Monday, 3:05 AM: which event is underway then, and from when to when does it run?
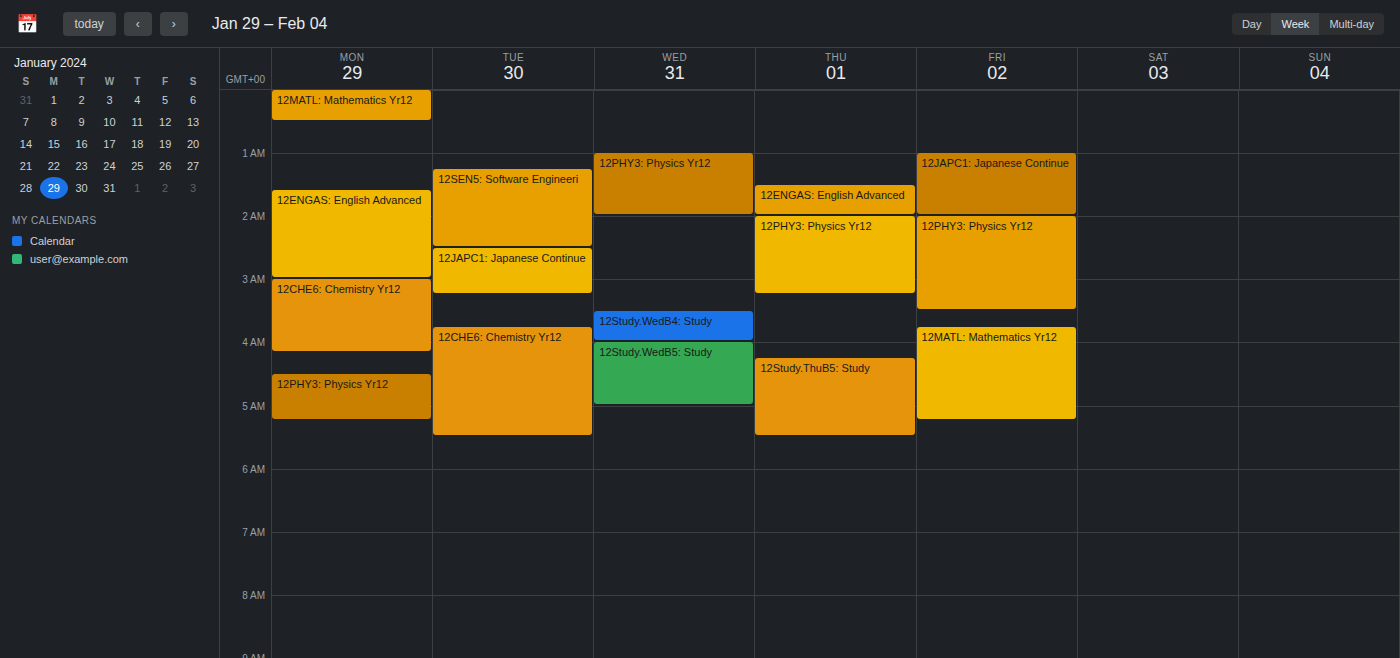
"12CHE6: Chemistry Yr12", 3:00 AM to 4:10 AM